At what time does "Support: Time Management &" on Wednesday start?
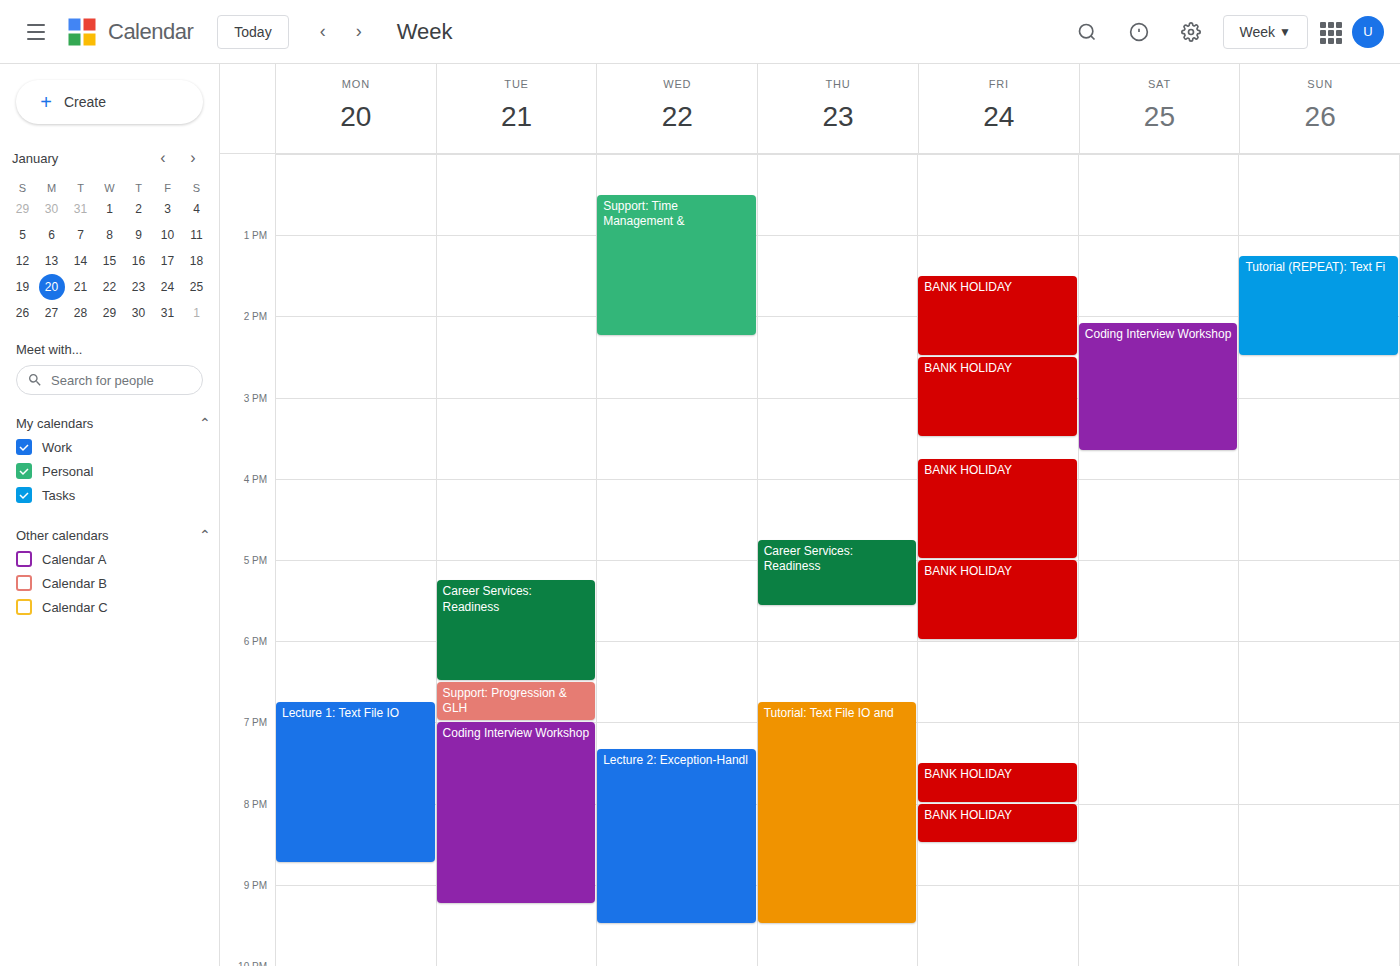
12:30 PM